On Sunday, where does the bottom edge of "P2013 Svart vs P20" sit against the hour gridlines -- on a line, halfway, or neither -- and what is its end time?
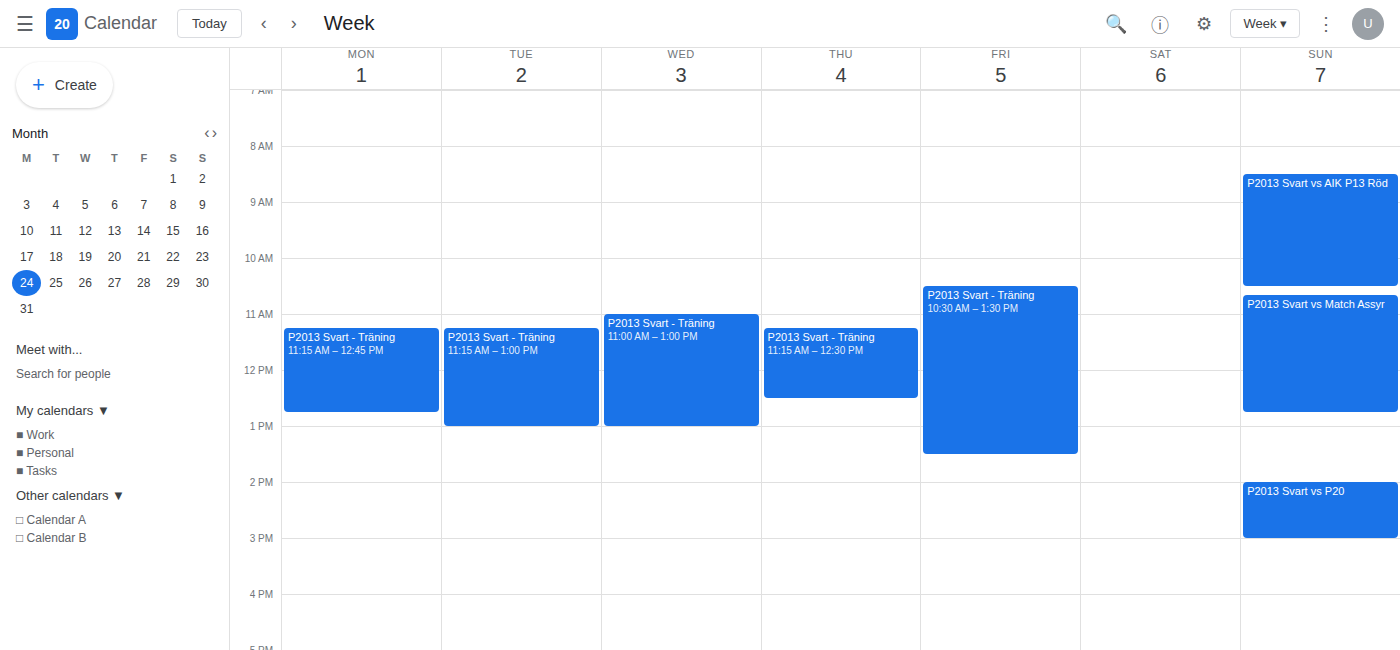
3:00 PM -- exactly on the 3 PM line.